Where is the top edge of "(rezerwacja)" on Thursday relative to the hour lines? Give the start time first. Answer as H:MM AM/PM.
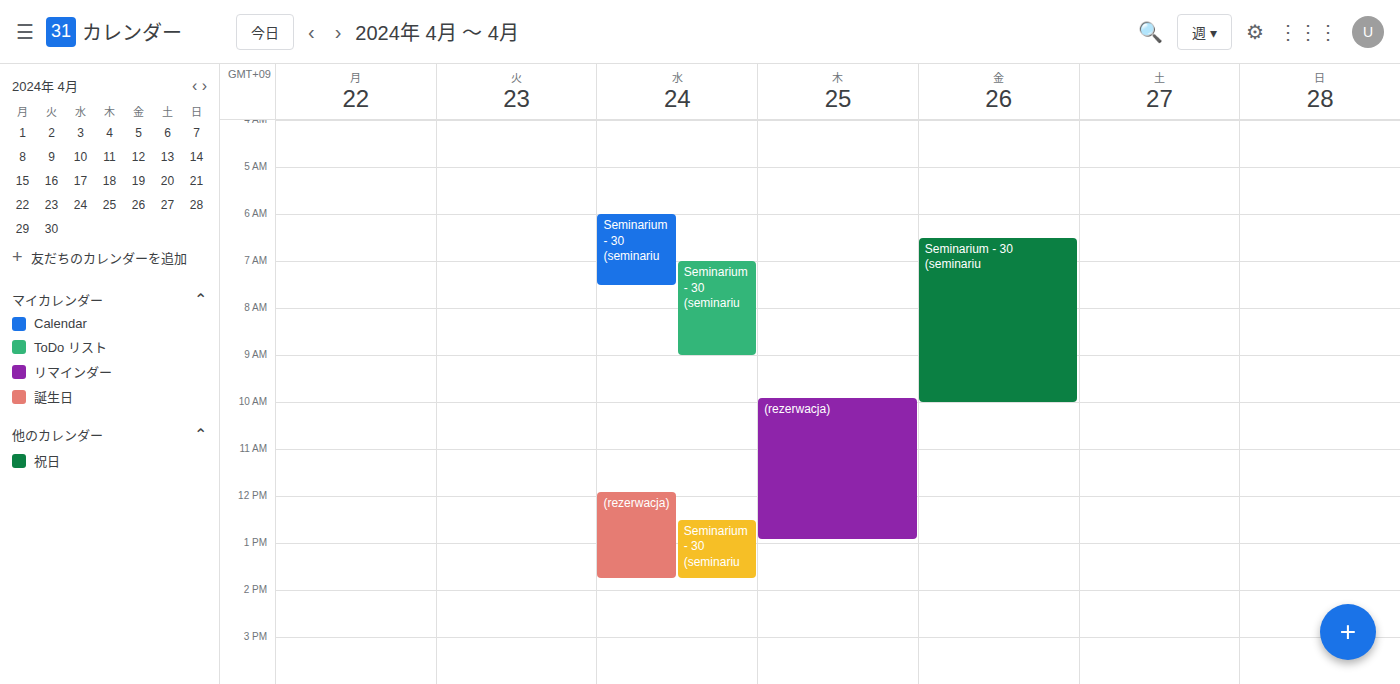
9:55 AM -- neither: 55 minutes below the 9 AM line and 5 minutes above the 10 AM line.